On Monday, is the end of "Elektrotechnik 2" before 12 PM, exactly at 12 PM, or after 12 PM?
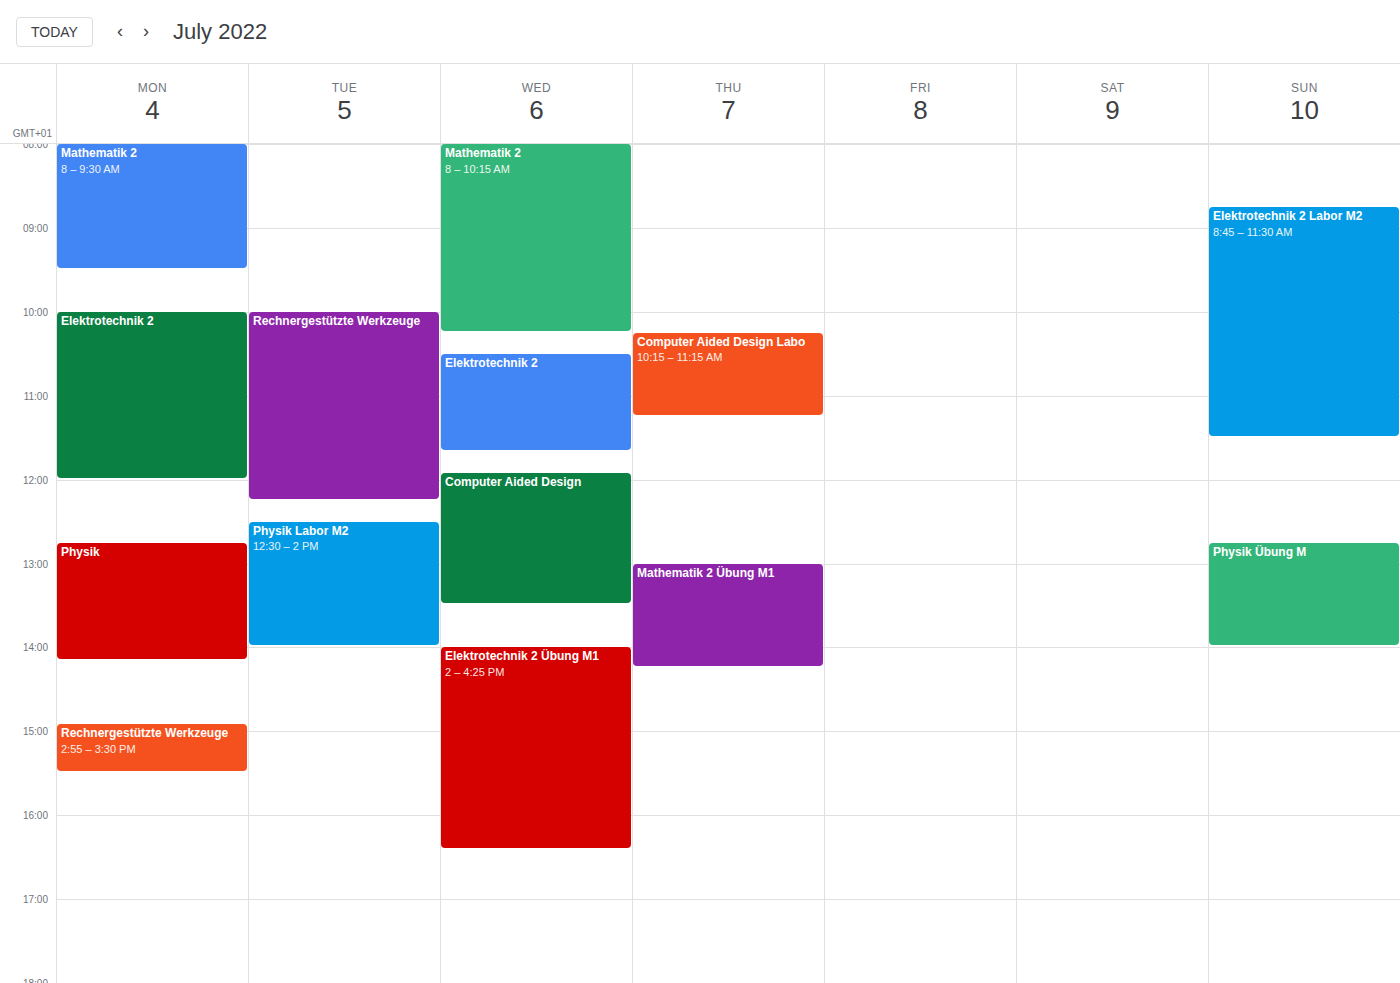
12:00 PM -- exactly at 12 PM, on the 12 PM line.